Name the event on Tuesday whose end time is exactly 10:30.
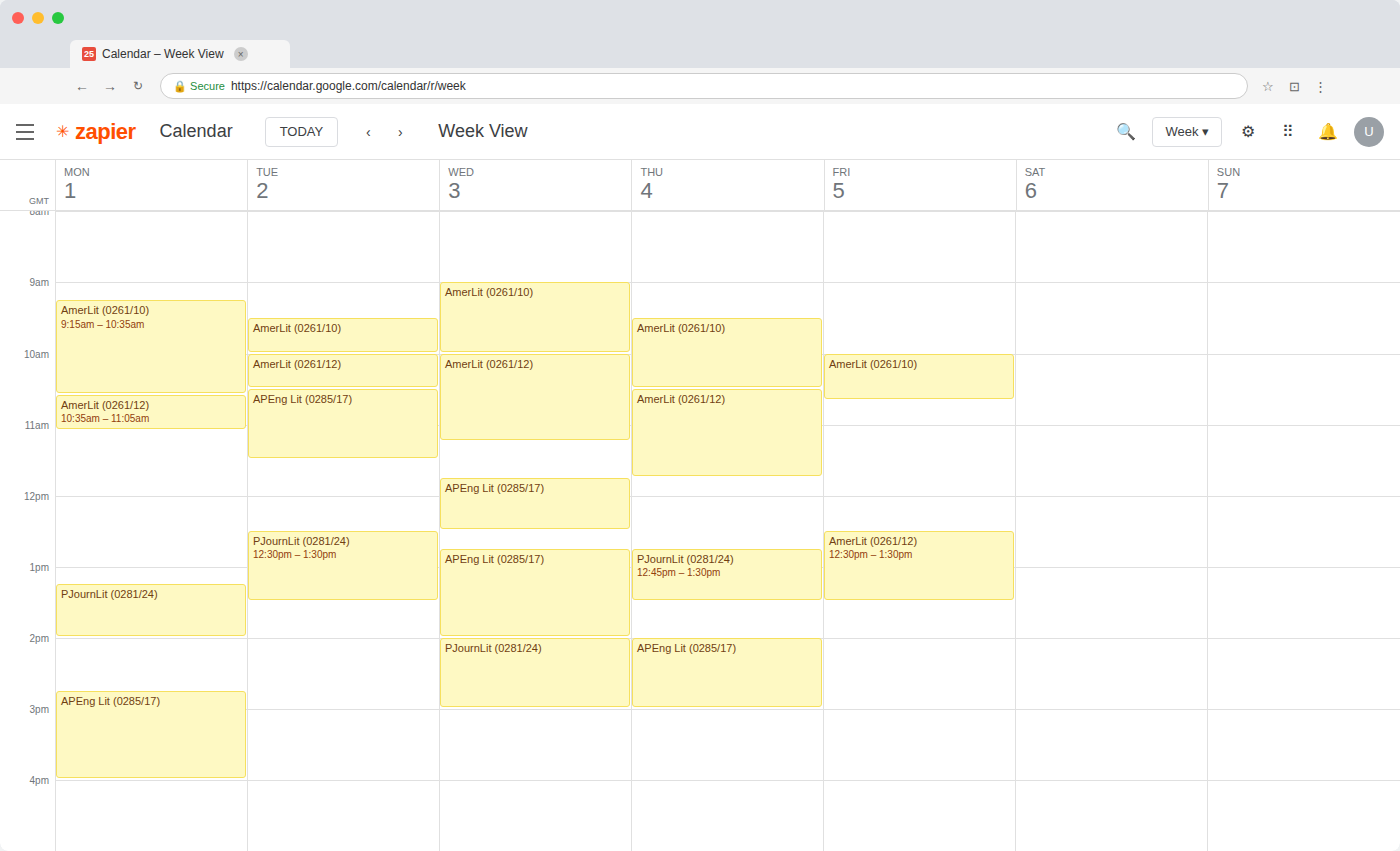
"AmerLit (0261/12)"